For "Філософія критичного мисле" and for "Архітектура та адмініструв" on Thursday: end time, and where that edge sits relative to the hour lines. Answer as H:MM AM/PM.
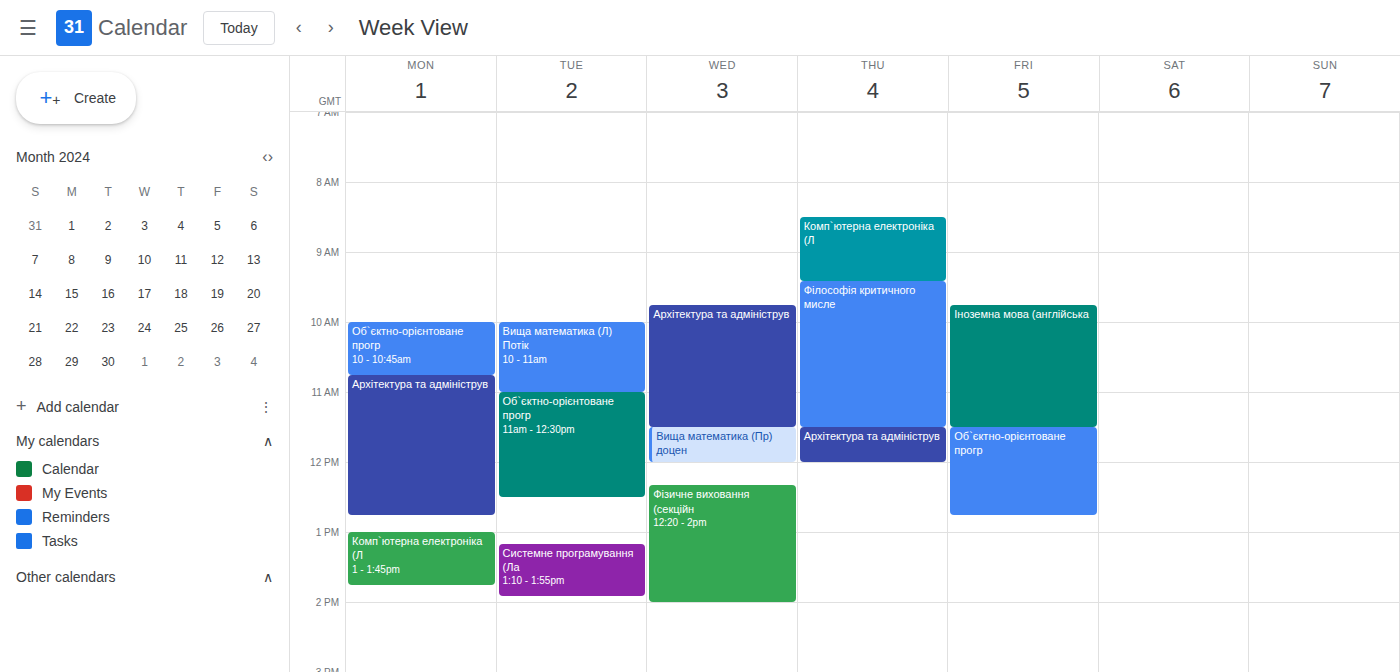
"Філософія критичного мисле": 11:30 AM, halfway between the 11 AM and 12 PM lines. "Архітектура та адмініструв": 12:00 PM, exactly on the 12 PM line.